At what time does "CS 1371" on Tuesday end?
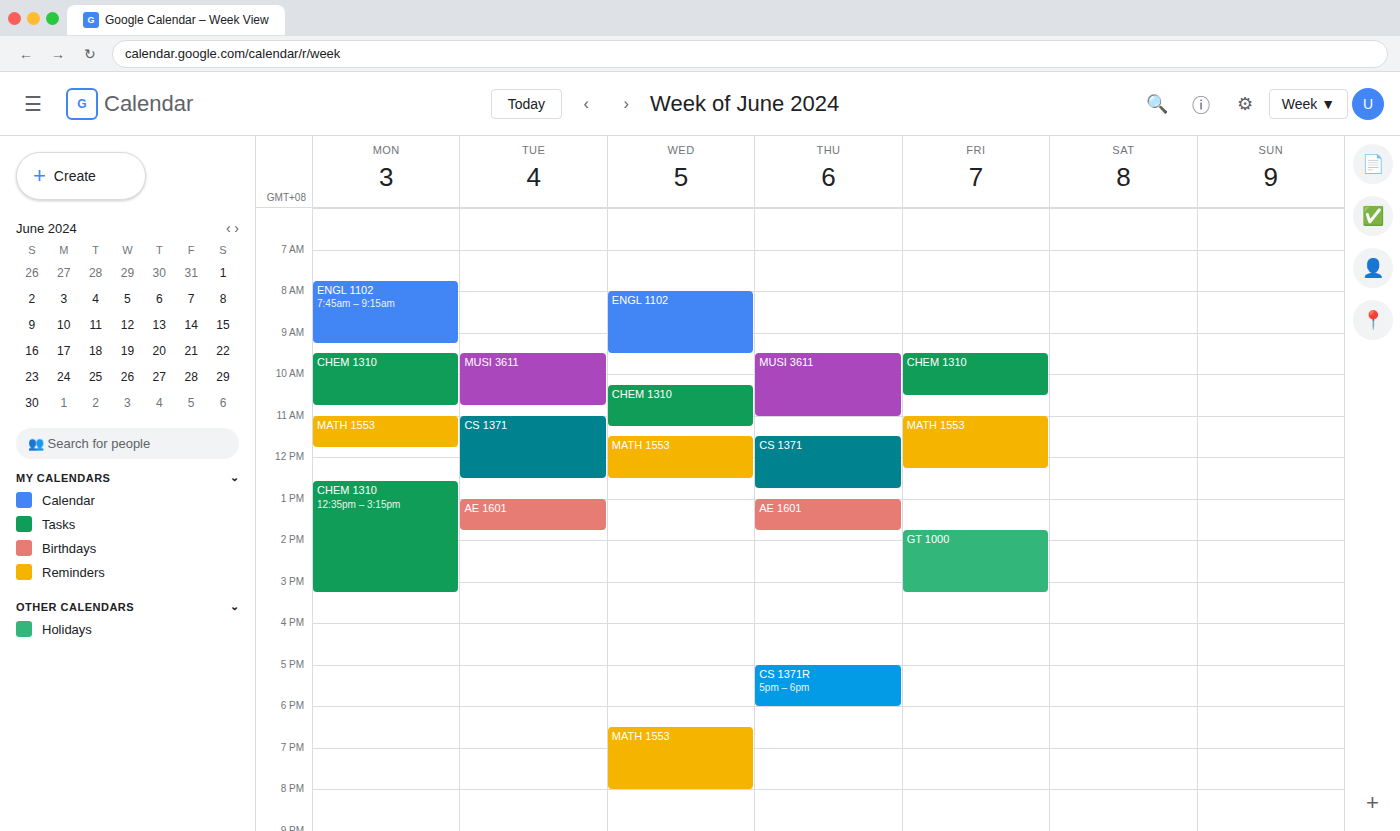
12:30 PM